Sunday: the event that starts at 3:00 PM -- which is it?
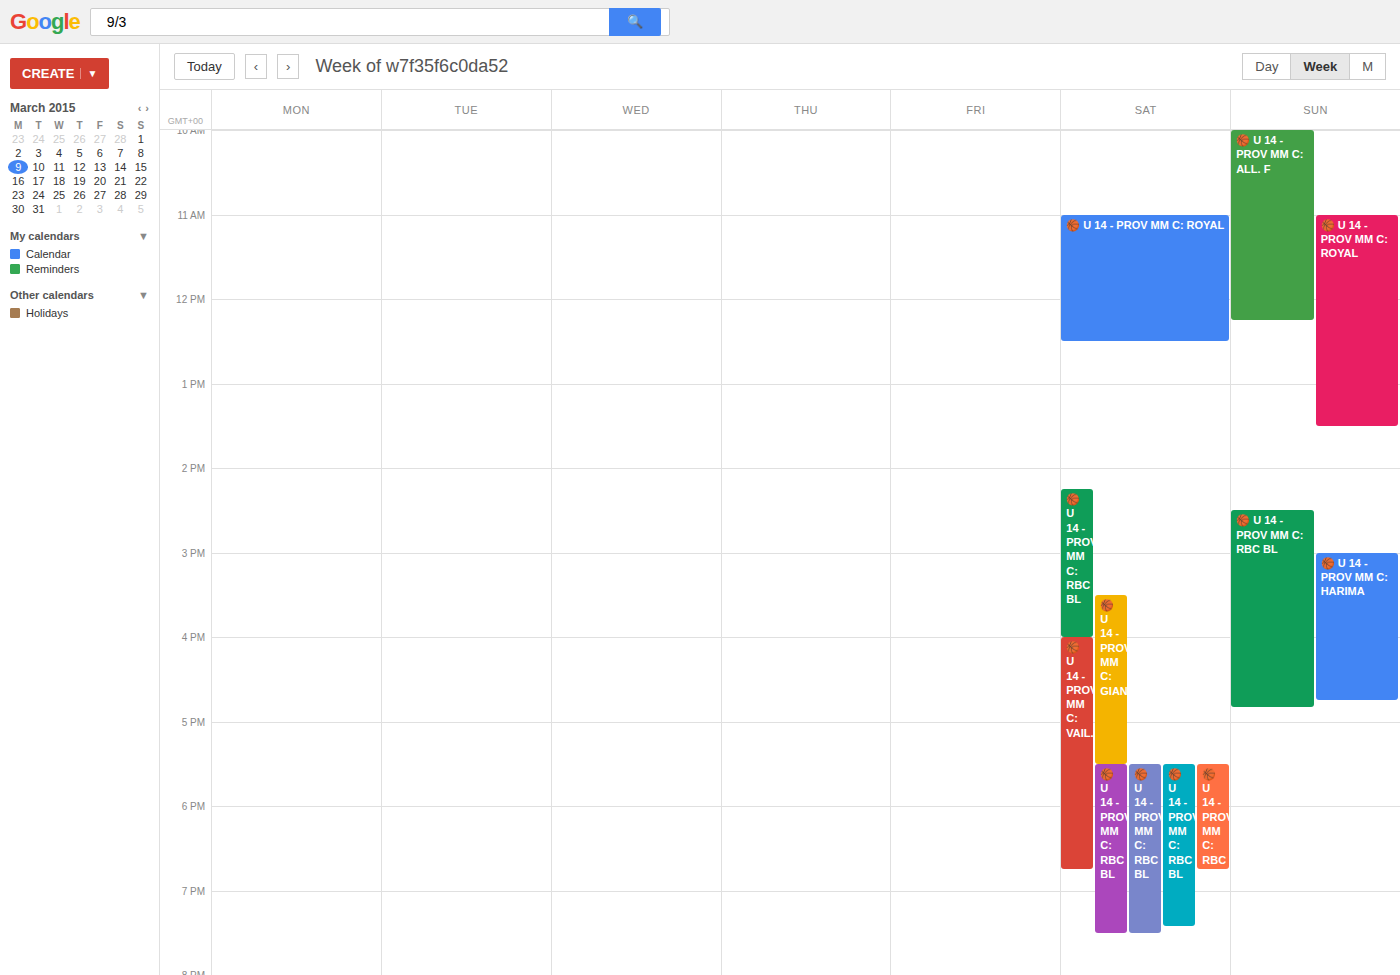
"🏀 U 14 - PROV MM C: HARIMA"